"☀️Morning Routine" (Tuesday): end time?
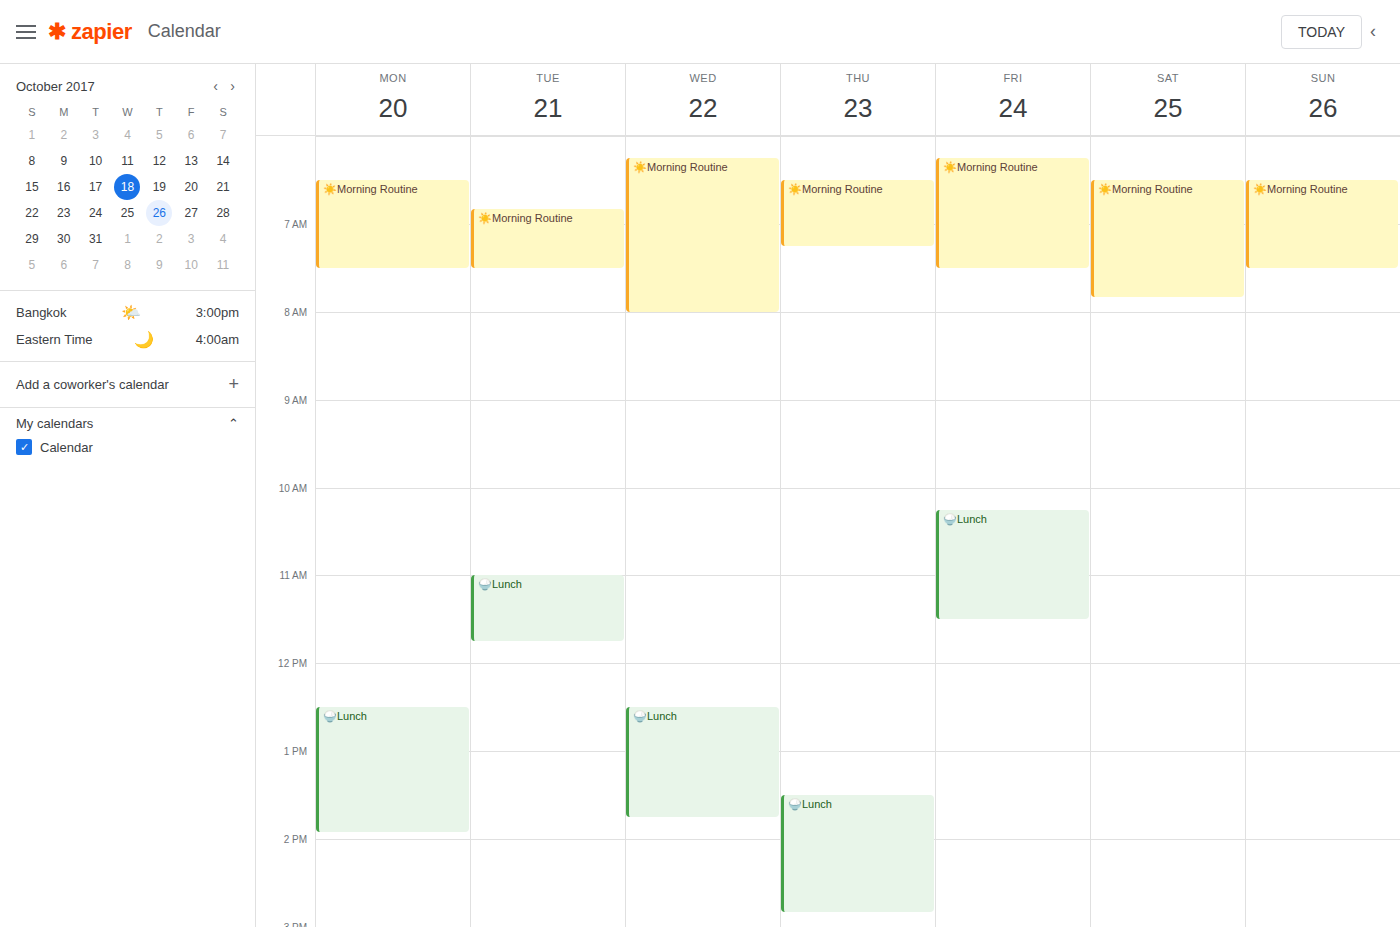
7:30 AM